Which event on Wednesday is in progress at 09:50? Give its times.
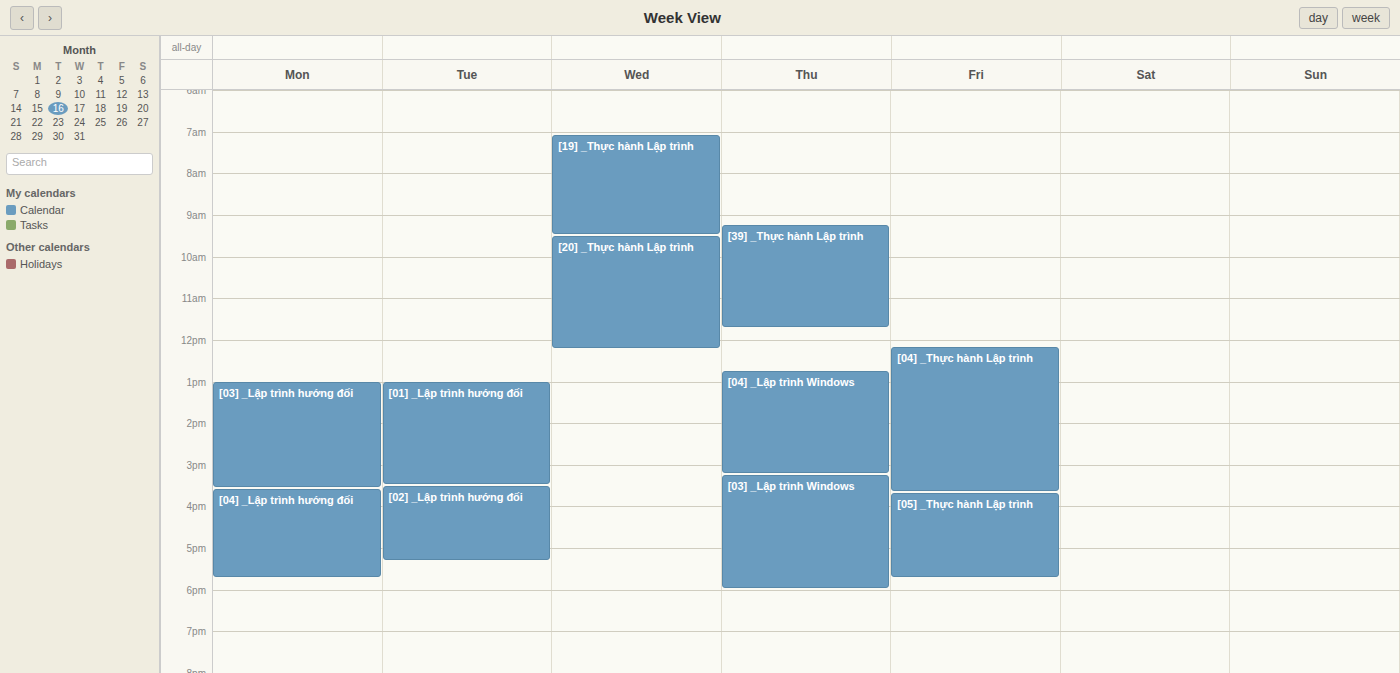
"[20] _Thực hành Lập trình", 09:30 to 12:15